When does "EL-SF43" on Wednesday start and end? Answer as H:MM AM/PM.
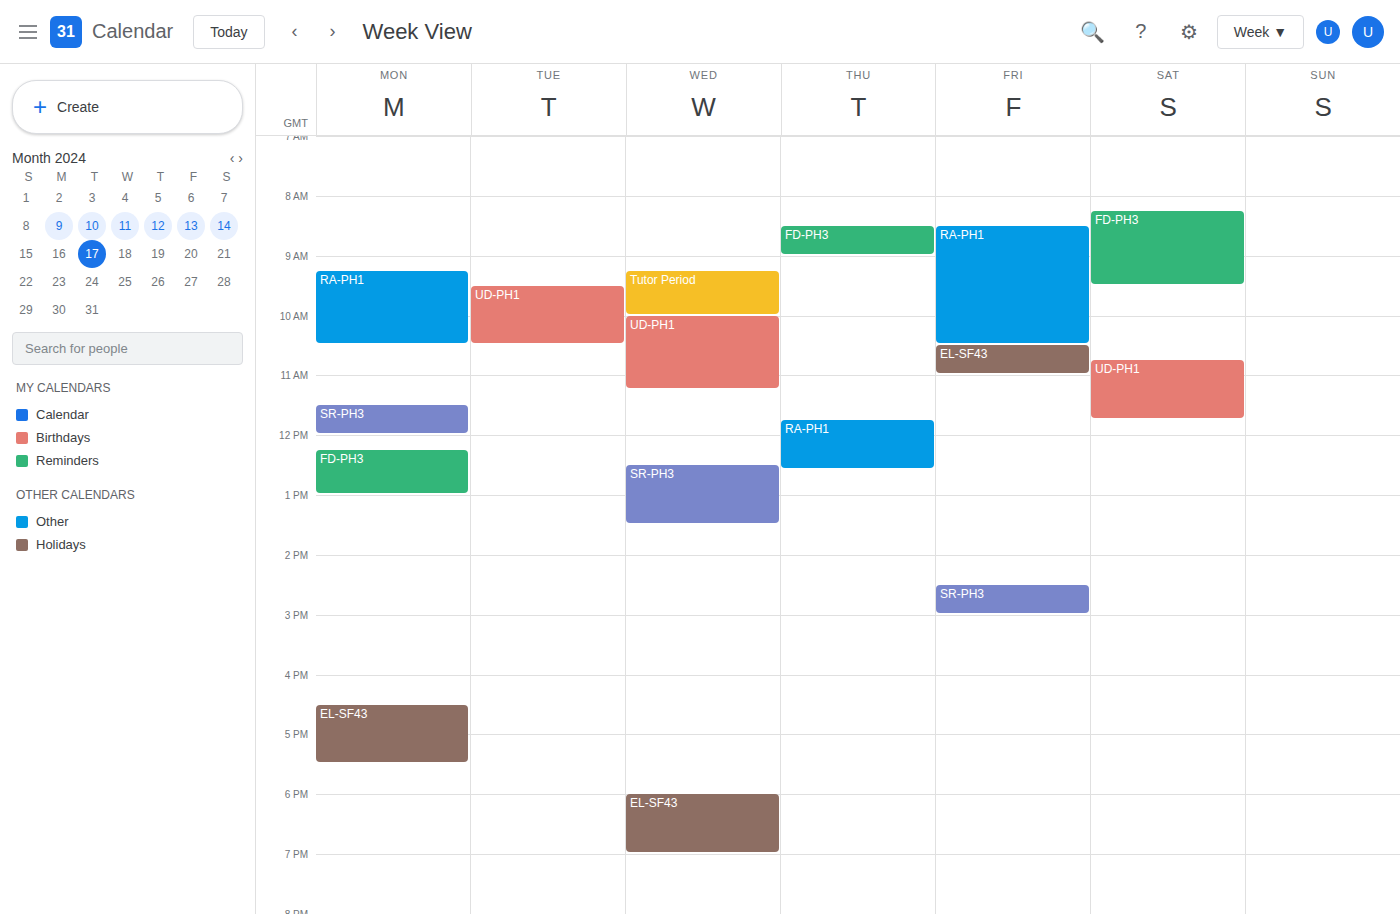
6:00 PM to 7:00 PM